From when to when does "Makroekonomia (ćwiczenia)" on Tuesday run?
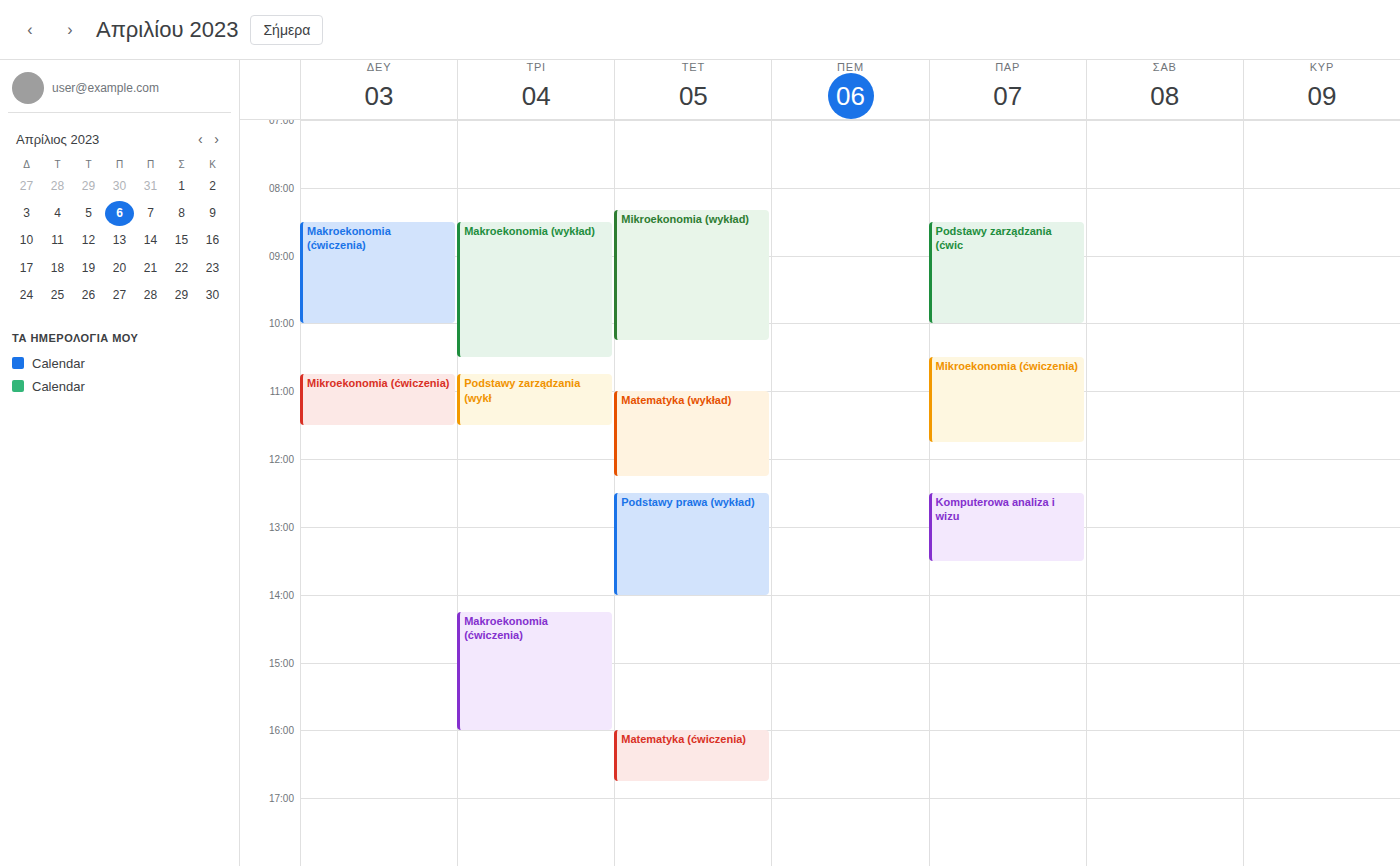
2:15 PM to 4:00 PM